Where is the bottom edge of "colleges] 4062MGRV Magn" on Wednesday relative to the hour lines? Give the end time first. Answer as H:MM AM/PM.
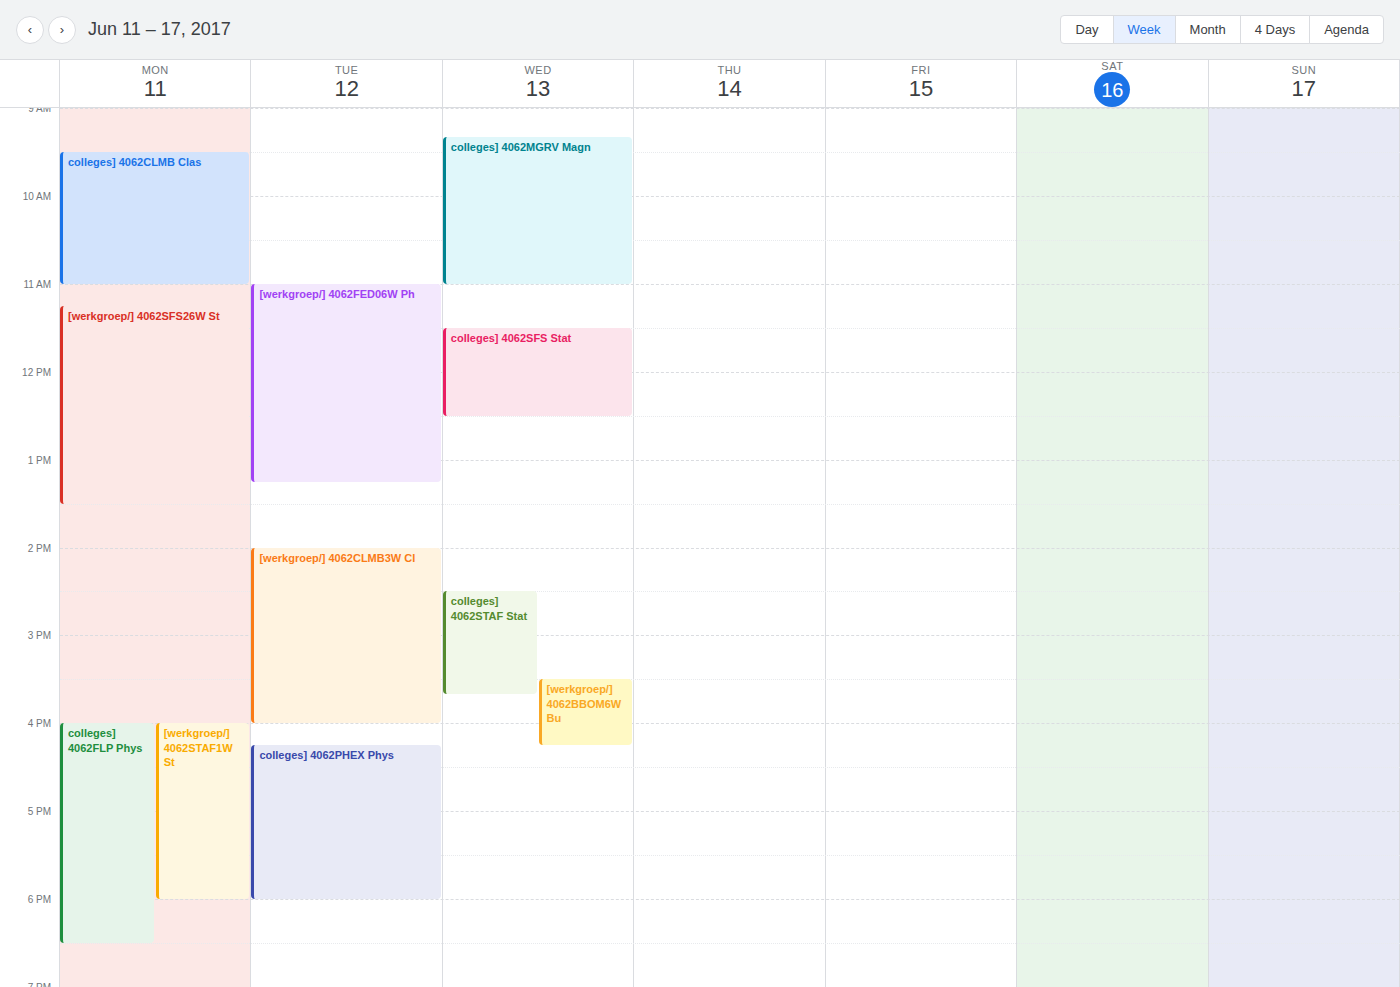
11:00 AM -- exactly on the 11 AM line.